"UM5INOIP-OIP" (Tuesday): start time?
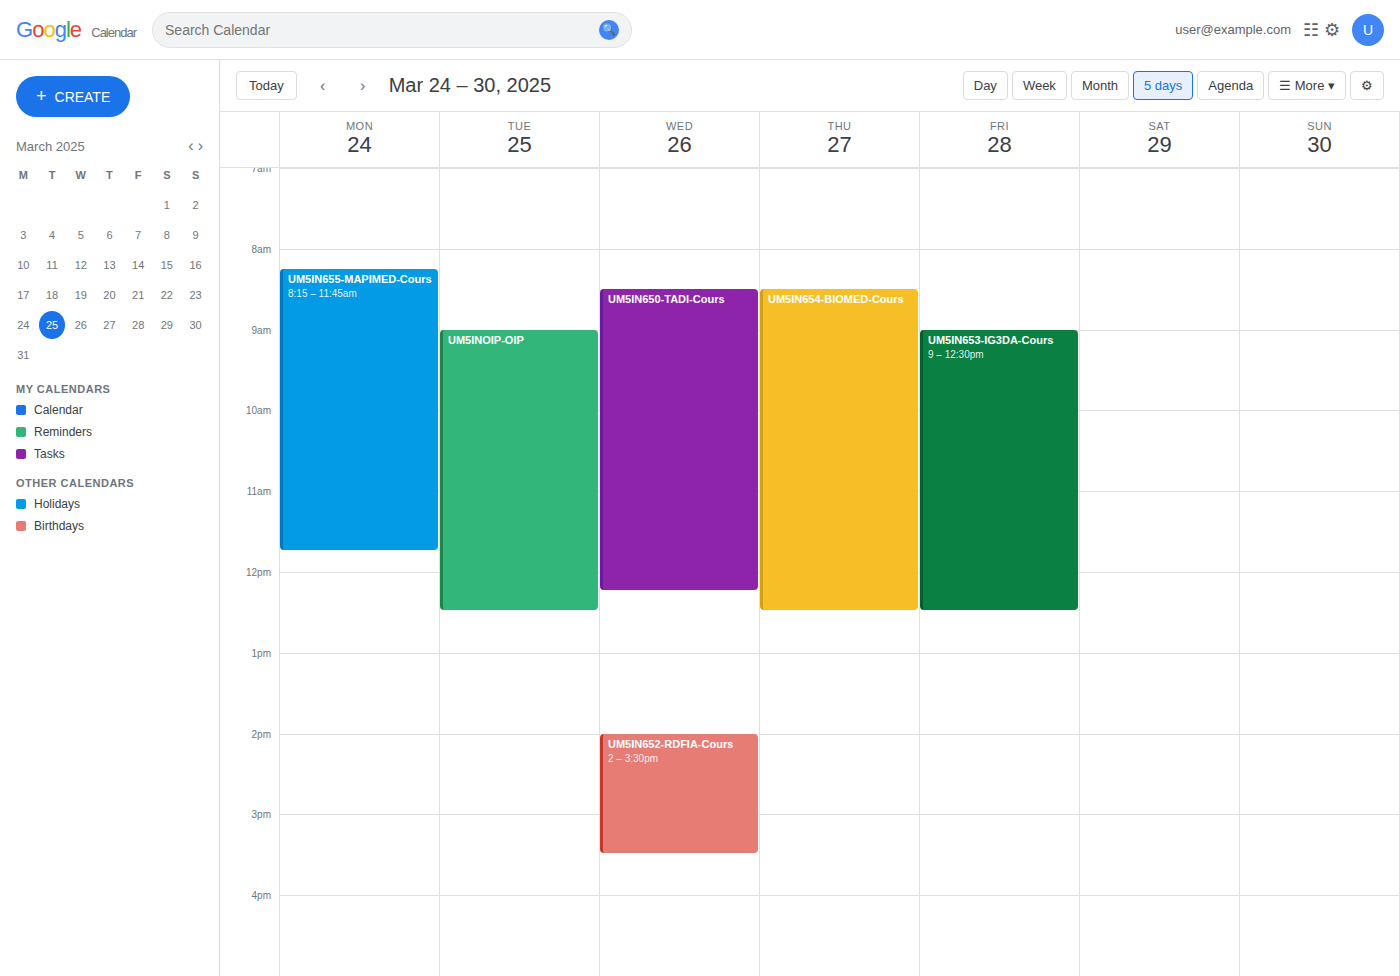
9:00 AM